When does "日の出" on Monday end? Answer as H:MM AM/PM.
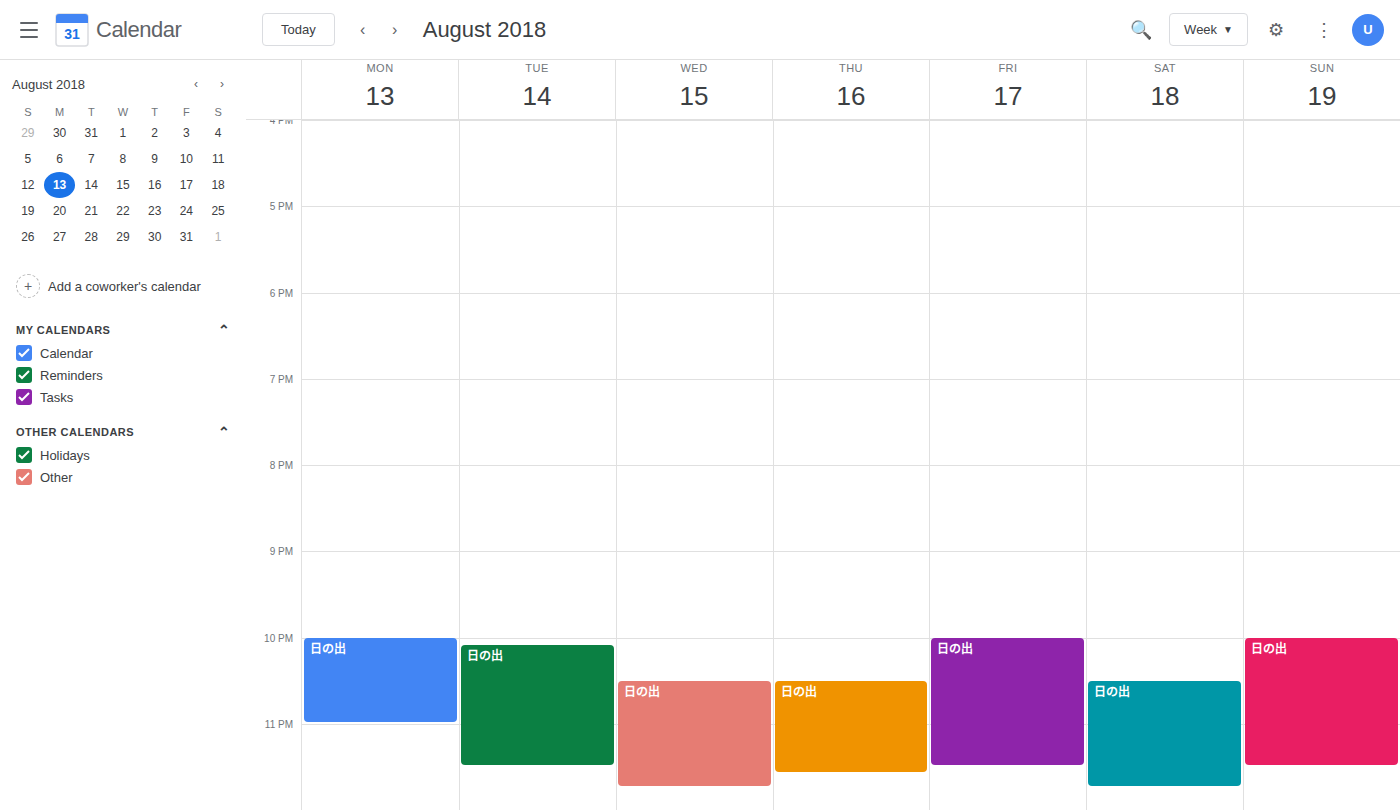
11:00 PM